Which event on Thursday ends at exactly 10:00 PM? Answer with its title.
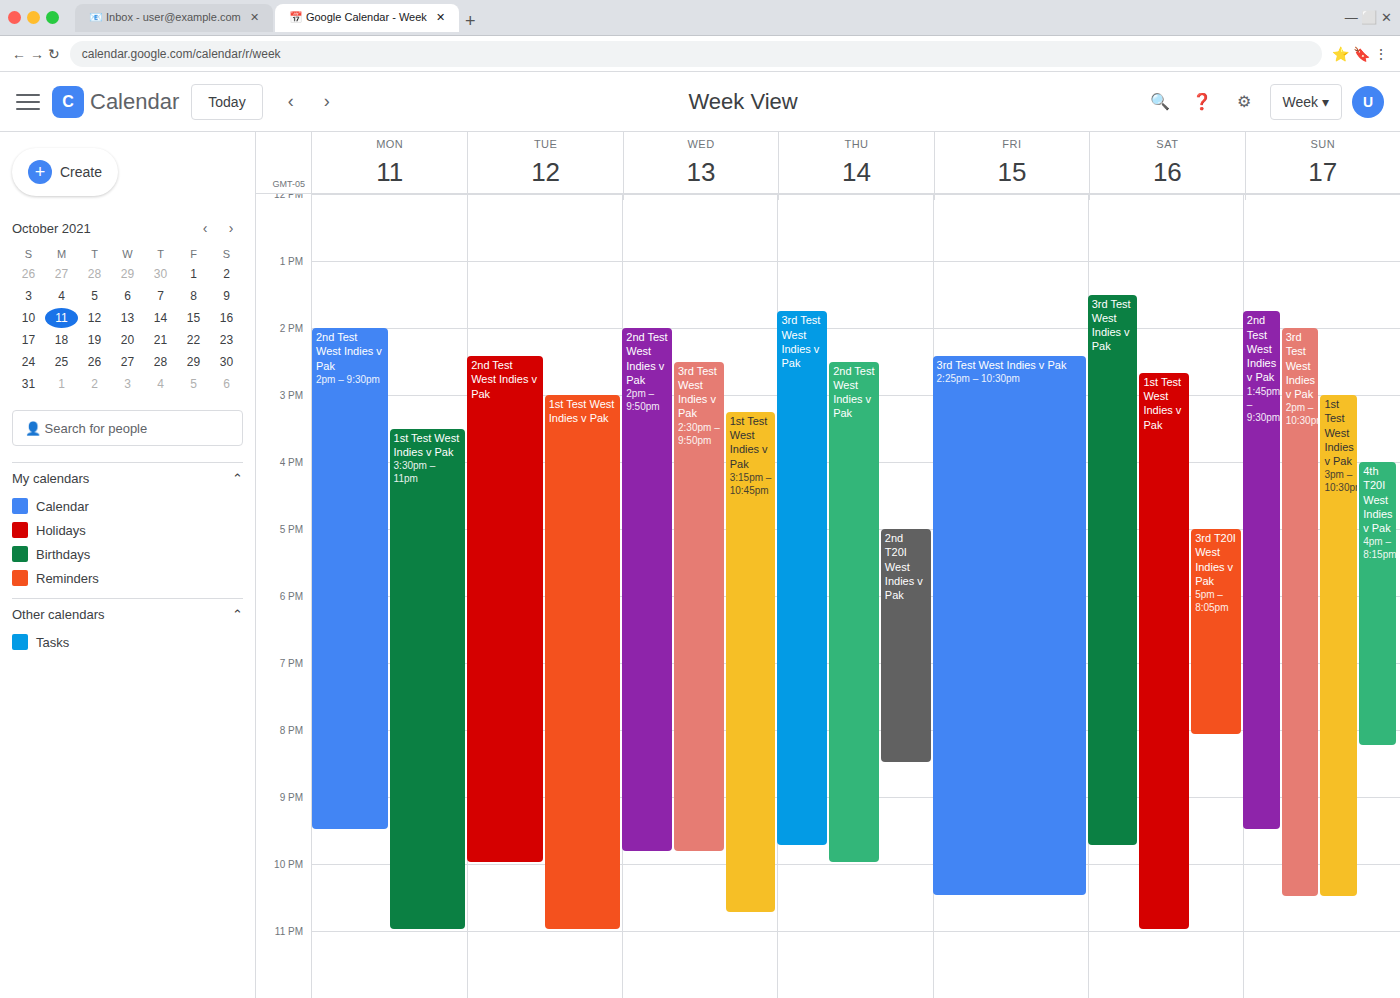
"2nd Test West Indies v Pak"